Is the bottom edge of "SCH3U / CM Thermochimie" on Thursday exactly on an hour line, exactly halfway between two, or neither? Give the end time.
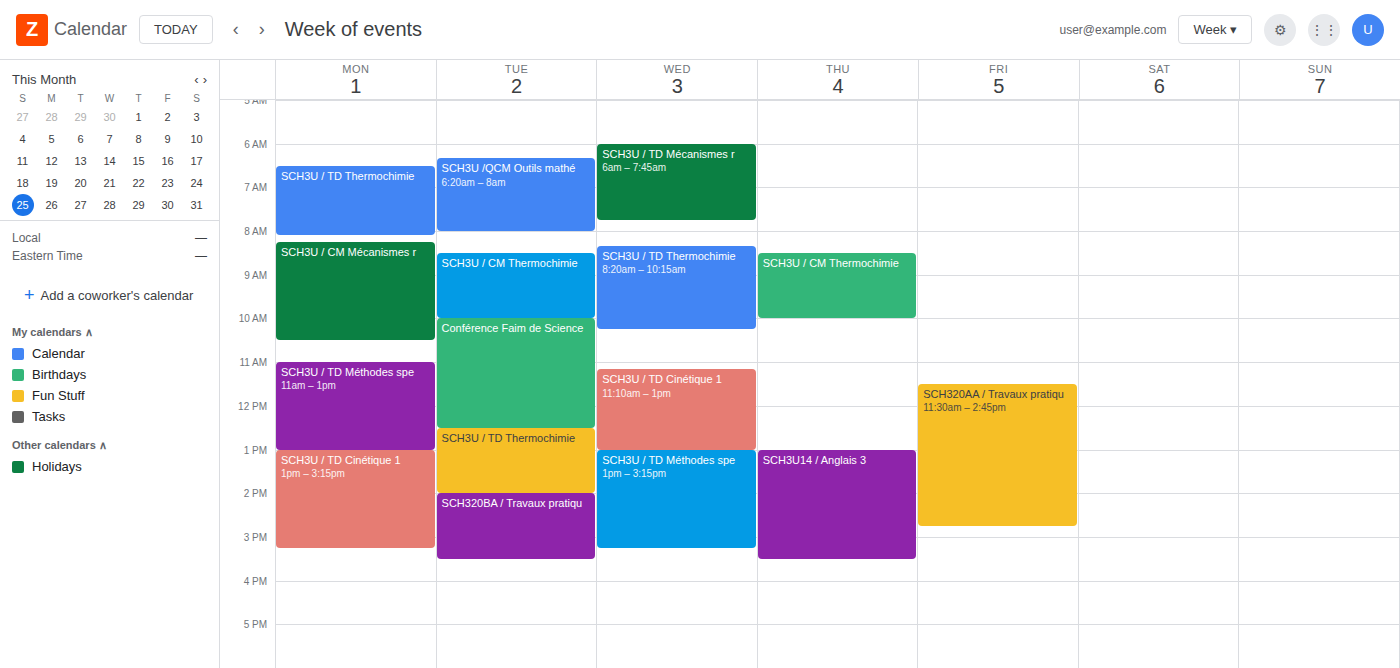
10:00 -- exactly on the 10:00 line.